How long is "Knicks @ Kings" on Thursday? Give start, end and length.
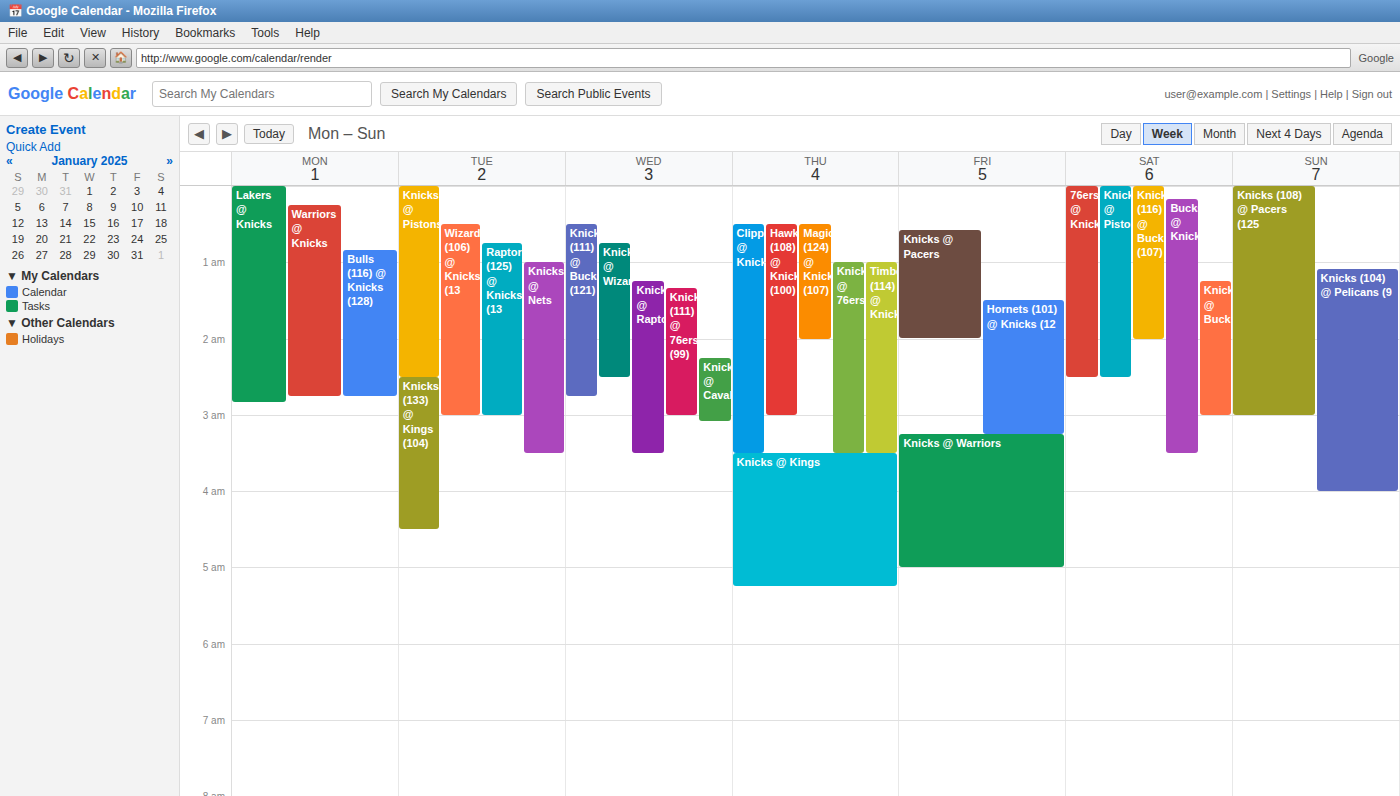
3:30 AM to 5:15 AM, 1 hour 45 minutes